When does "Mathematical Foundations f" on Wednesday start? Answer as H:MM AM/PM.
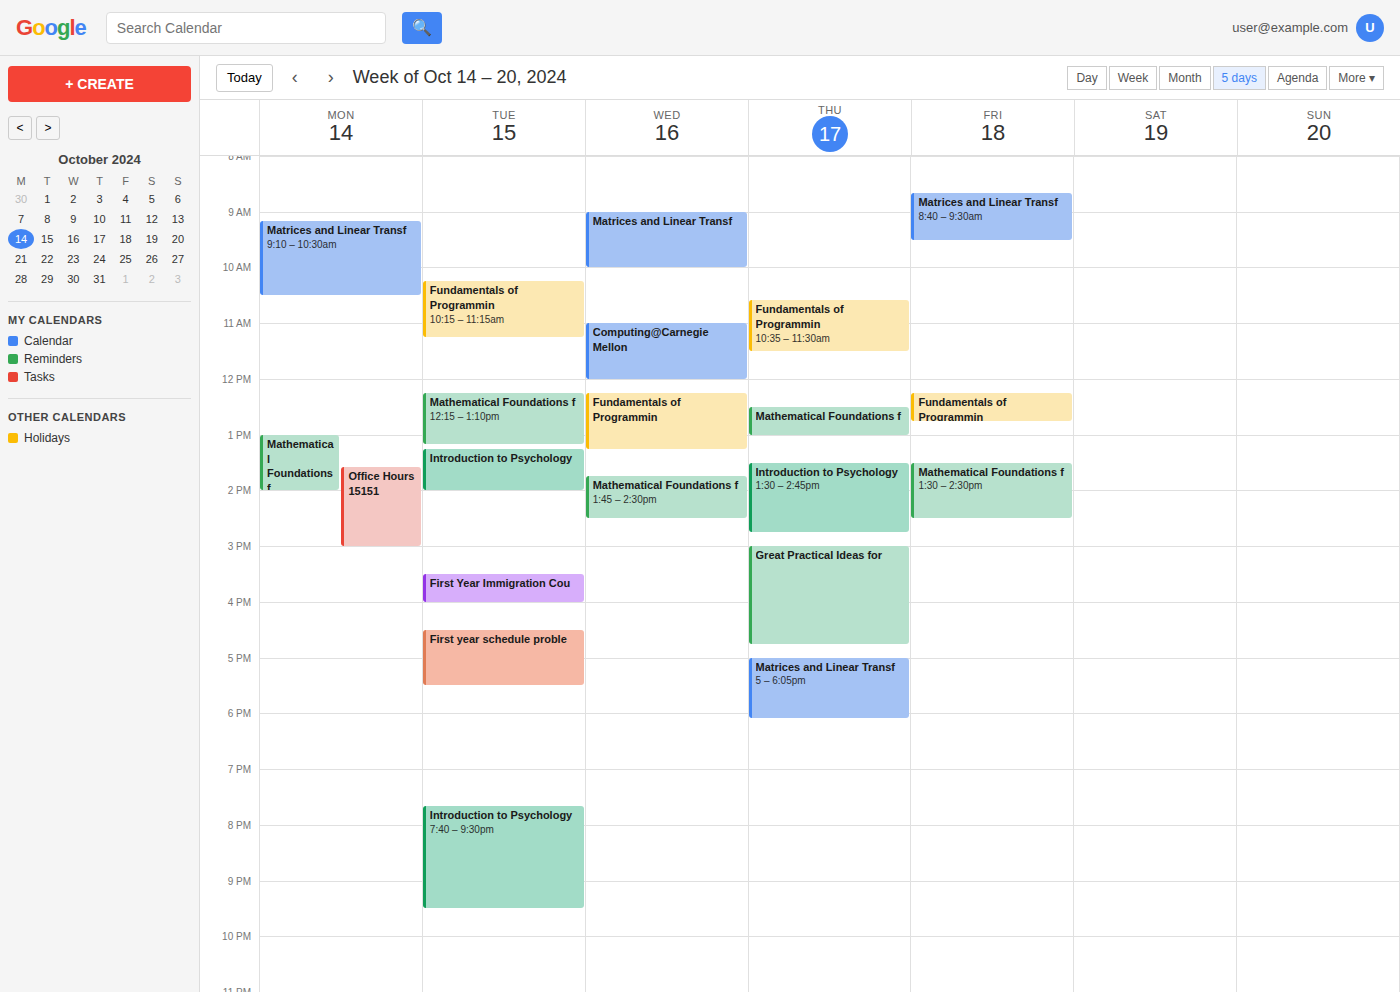
1:45 PM